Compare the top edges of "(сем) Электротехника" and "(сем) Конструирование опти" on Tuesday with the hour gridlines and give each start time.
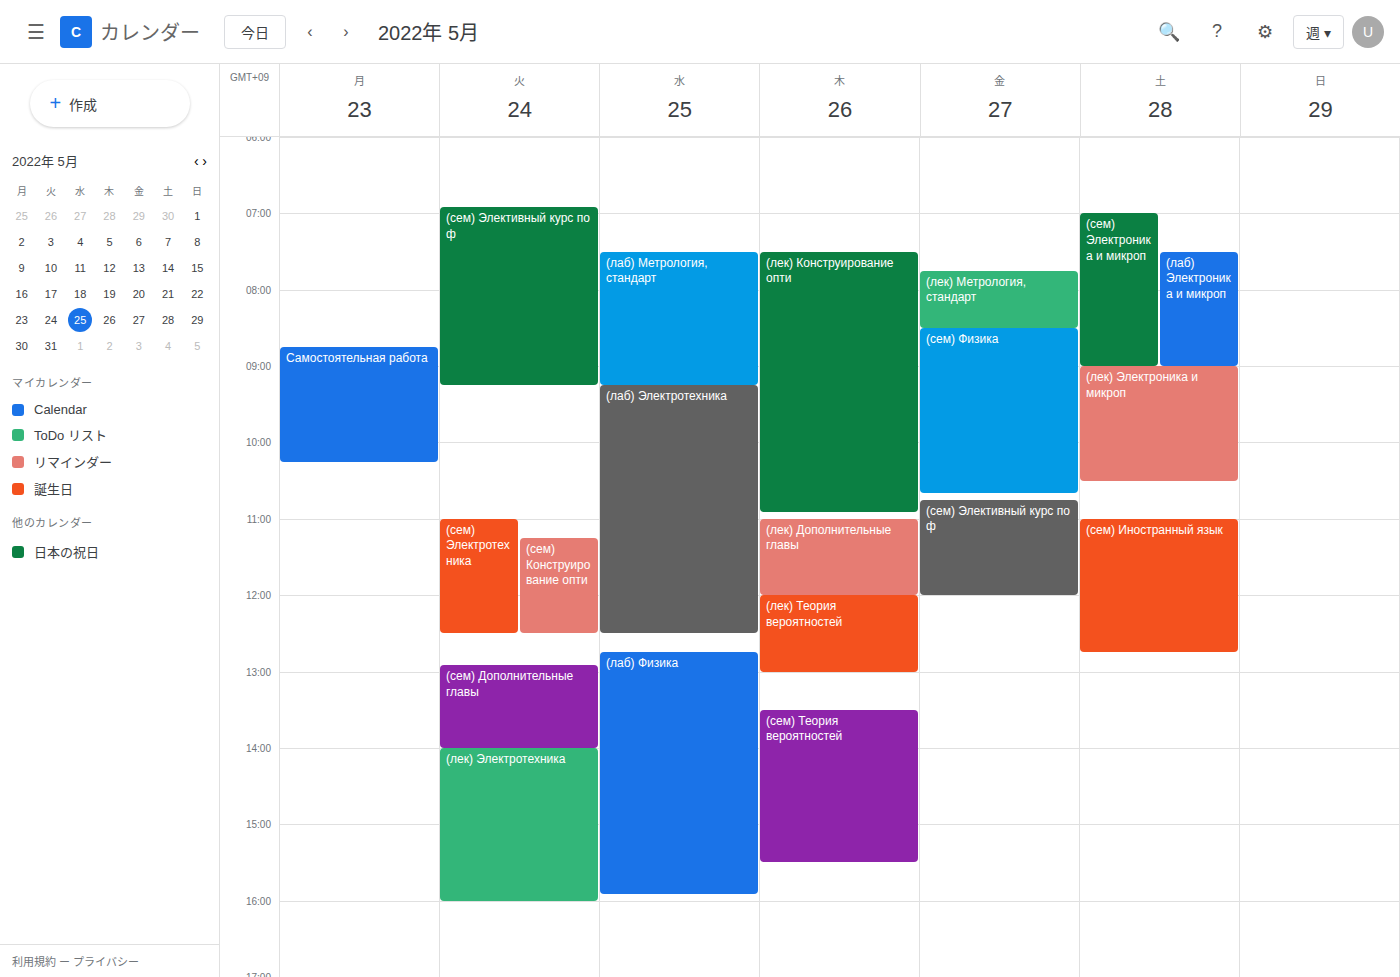
"(сем) Электротехника": 11:00 AM, exactly on the 11 AM line. "(сем) Конструирование опти": 11:15 AM, neither: a quarter of the way from the 11 AM line to the 12 PM line.